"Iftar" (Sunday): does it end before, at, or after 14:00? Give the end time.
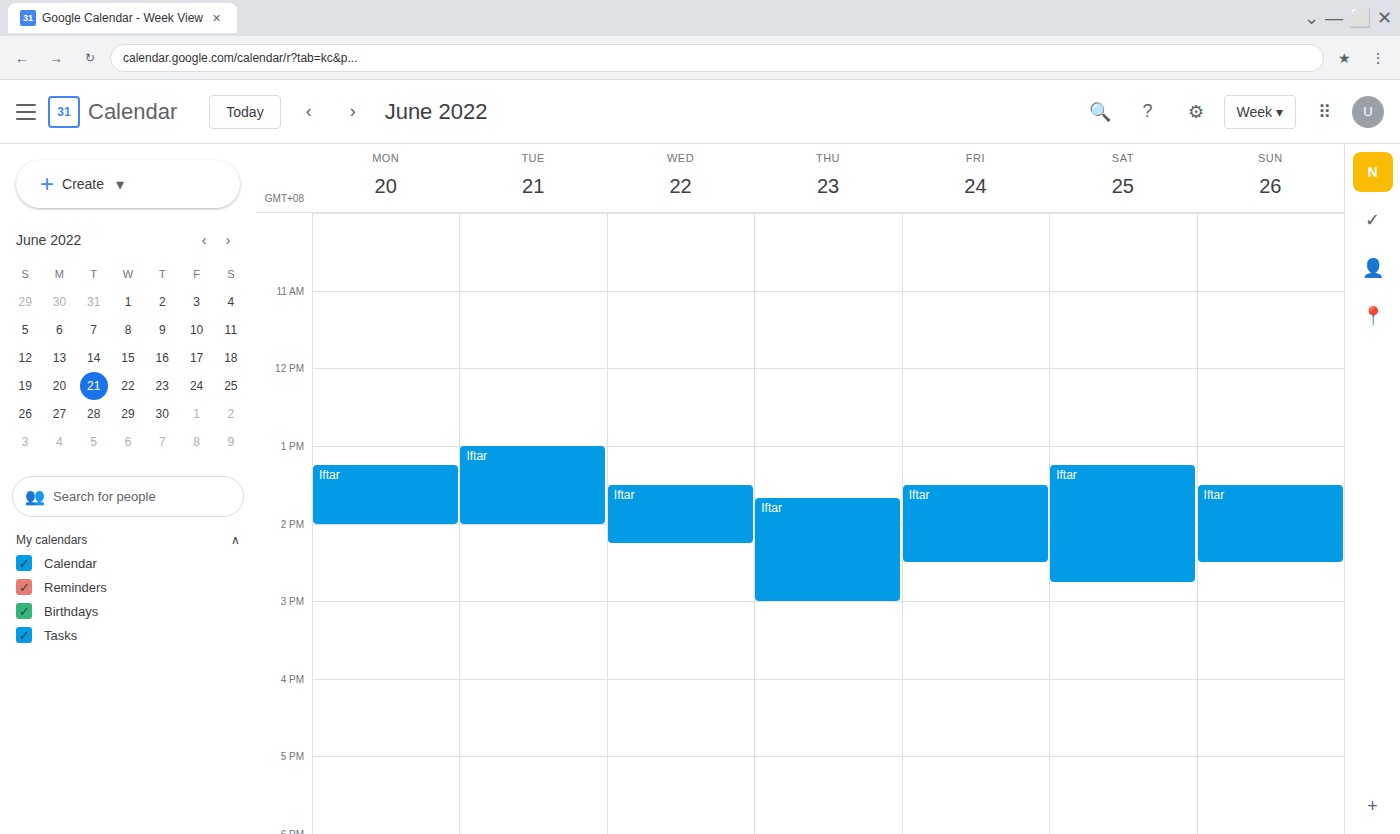
14:30 -- after 14:00, 30 minutes below the 14:00 line.